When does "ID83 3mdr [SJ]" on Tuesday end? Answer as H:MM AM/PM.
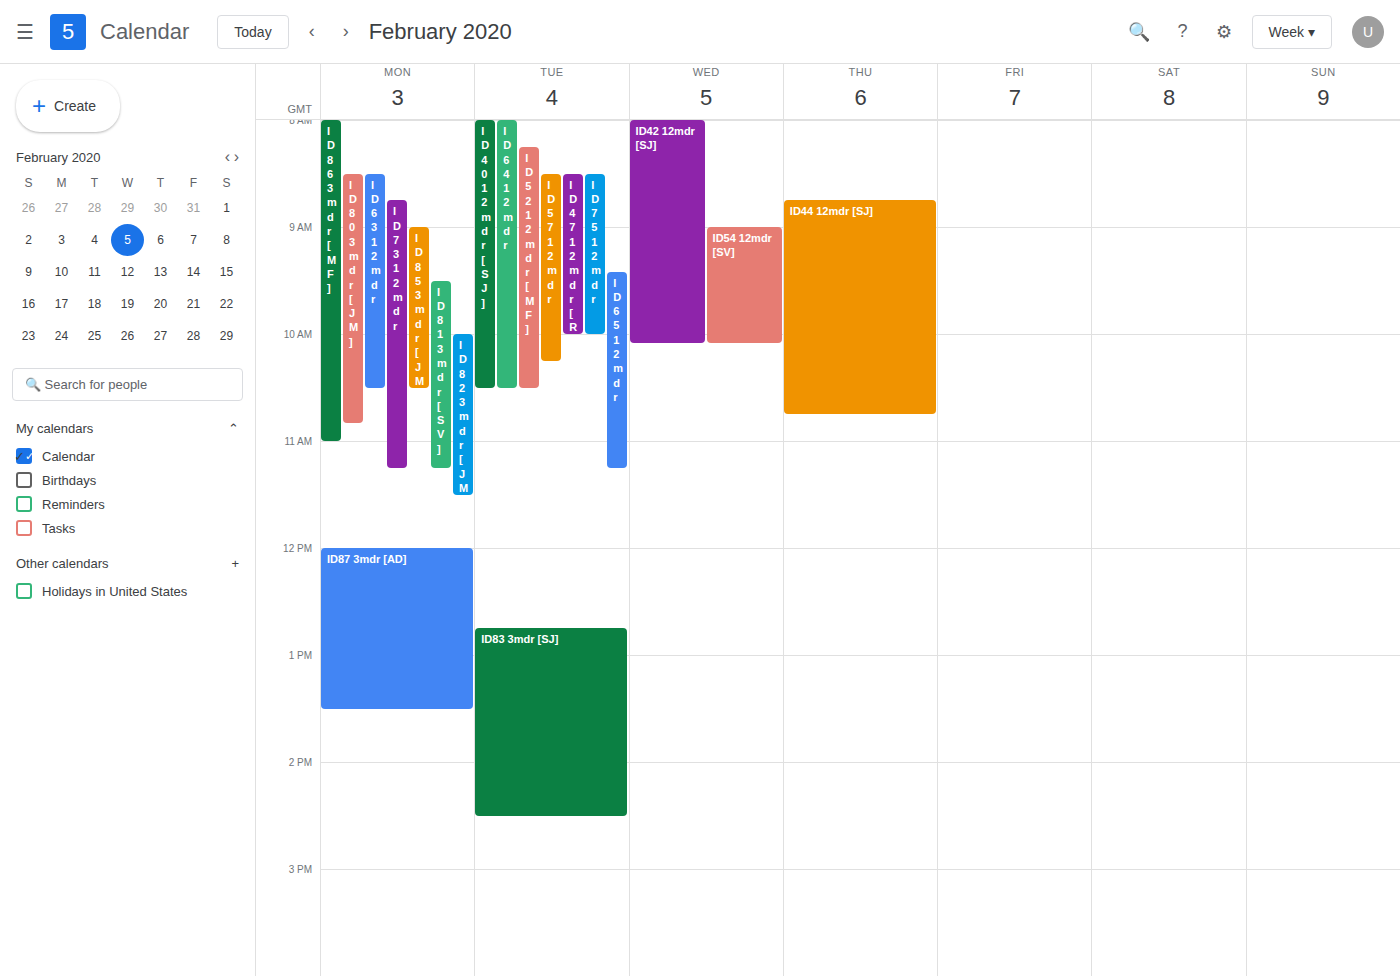
2:30 PM